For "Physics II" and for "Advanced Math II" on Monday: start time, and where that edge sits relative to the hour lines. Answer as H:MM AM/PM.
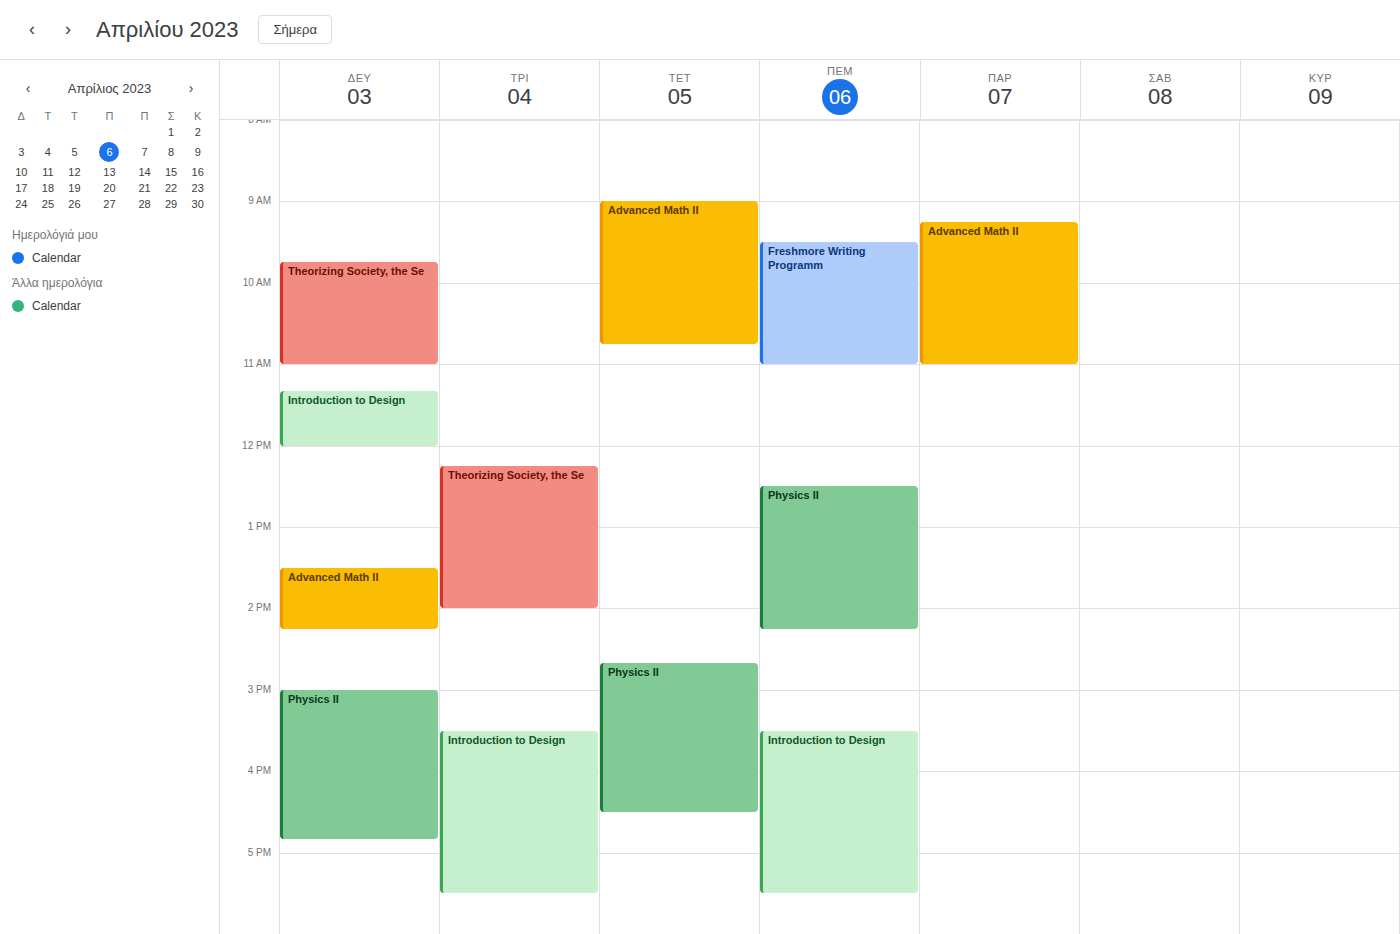
"Physics II": 3:00 PM, exactly on the 3 PM line. "Advanced Math II": 1:30 PM, halfway between the 1 PM and 2 PM lines.